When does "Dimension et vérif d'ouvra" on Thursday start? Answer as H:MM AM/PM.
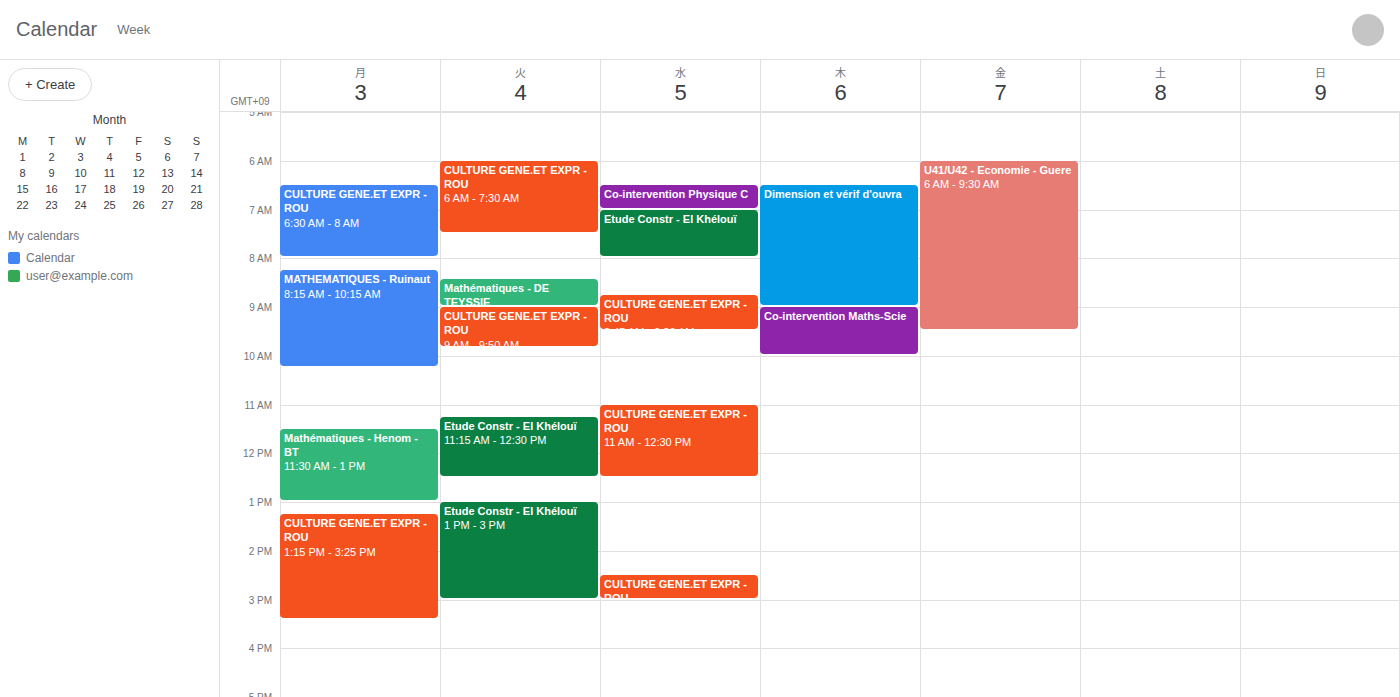
6:30 AM